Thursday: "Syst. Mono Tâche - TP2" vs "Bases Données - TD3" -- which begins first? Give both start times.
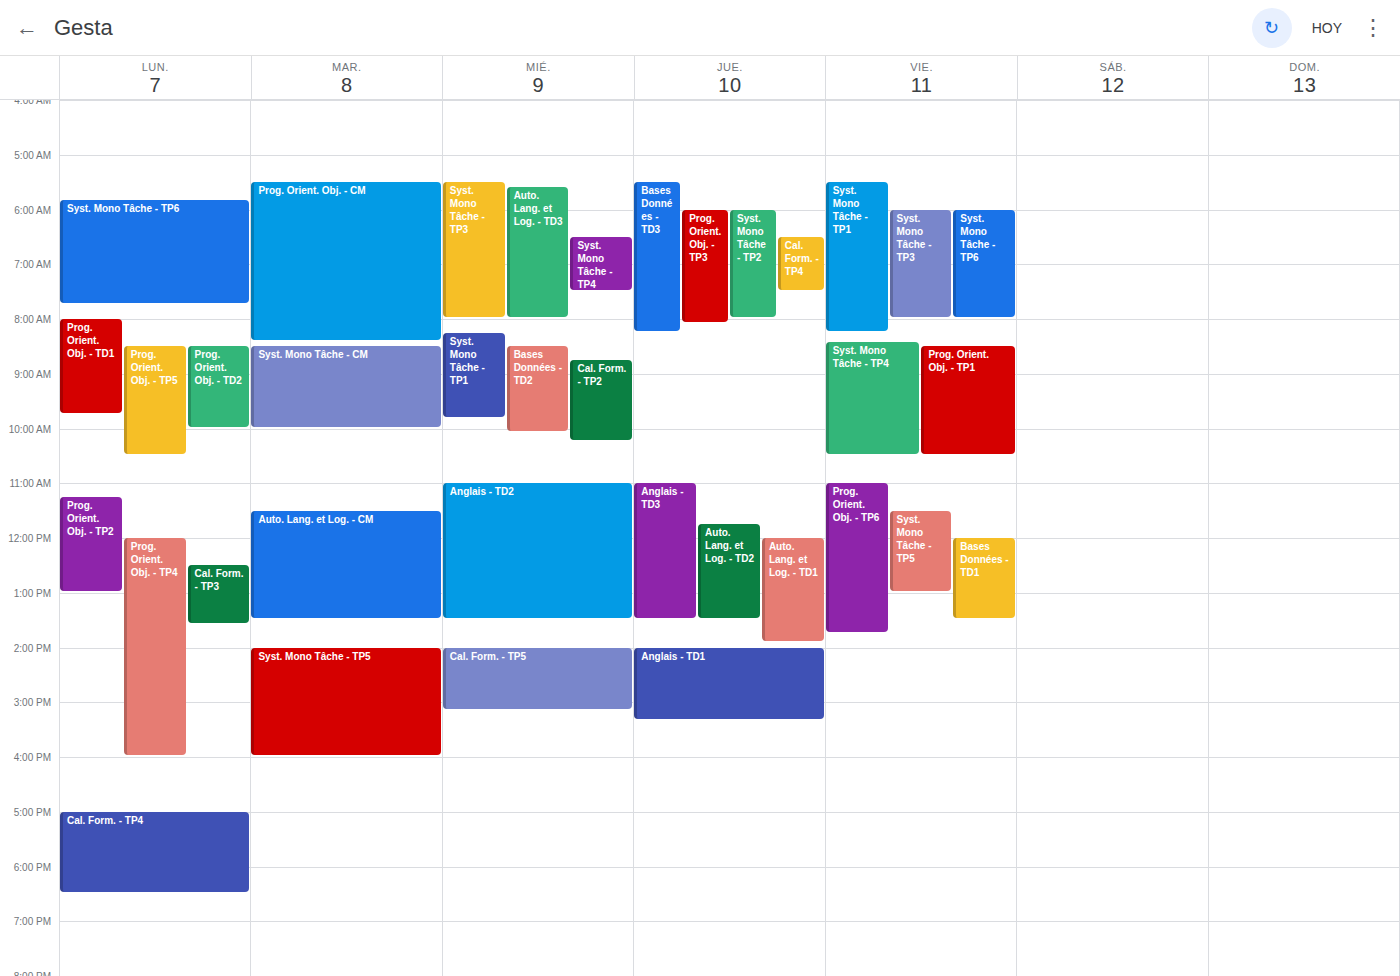
"Bases Données - TD3" 5:30 AM; "Syst. Mono Tâche - TP2" 6:00 AM.